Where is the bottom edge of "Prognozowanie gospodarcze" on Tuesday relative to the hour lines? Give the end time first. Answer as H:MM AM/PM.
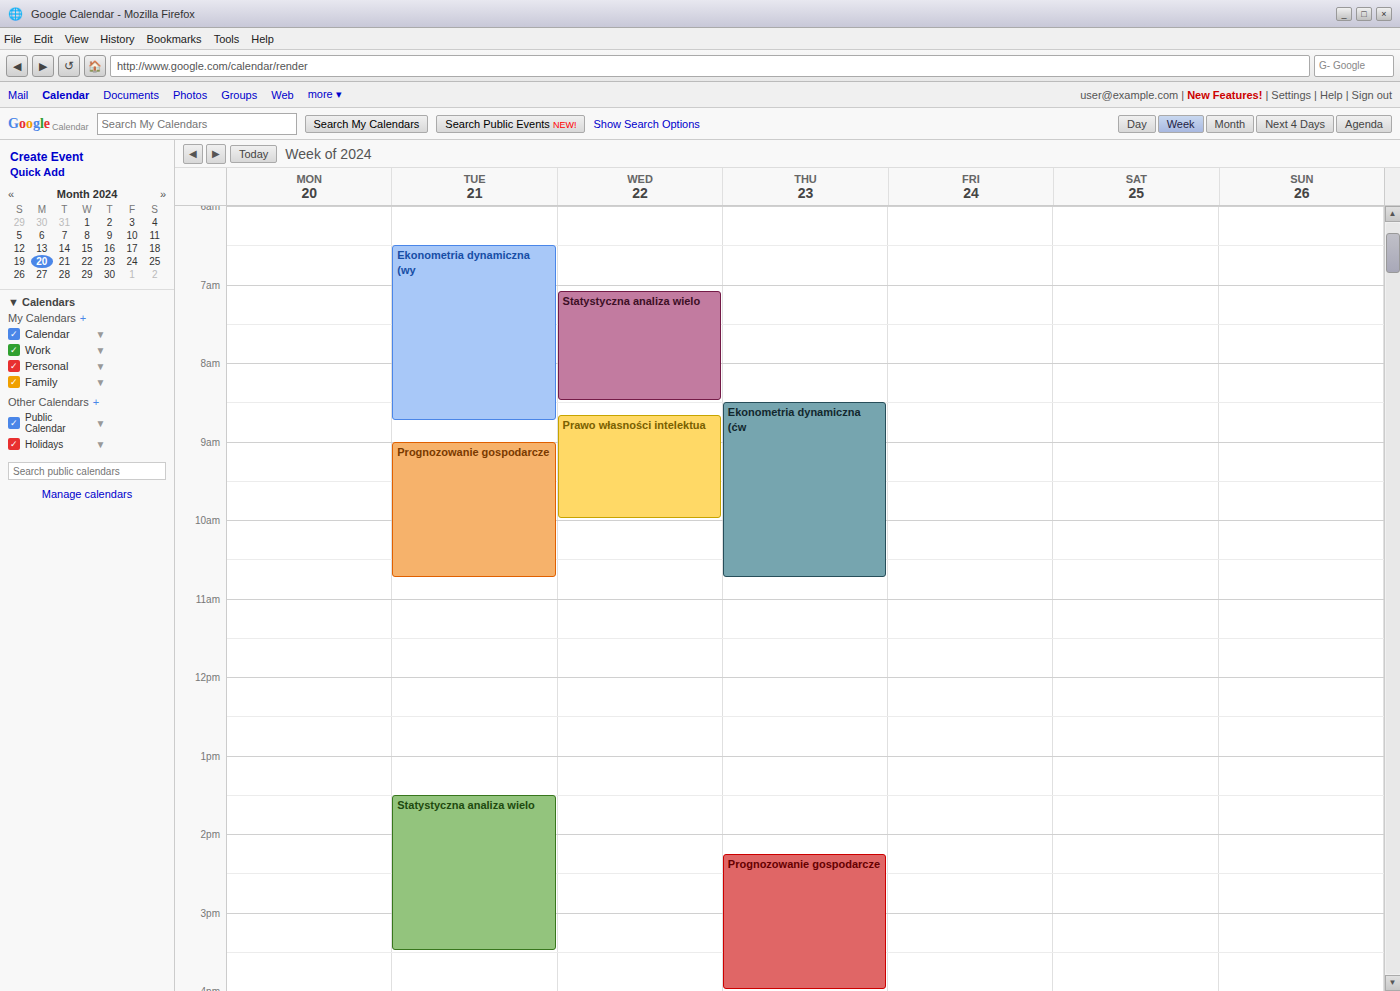
10:45 AM -- neither: three quarters of the way from the 10 AM line to the 11 AM line.